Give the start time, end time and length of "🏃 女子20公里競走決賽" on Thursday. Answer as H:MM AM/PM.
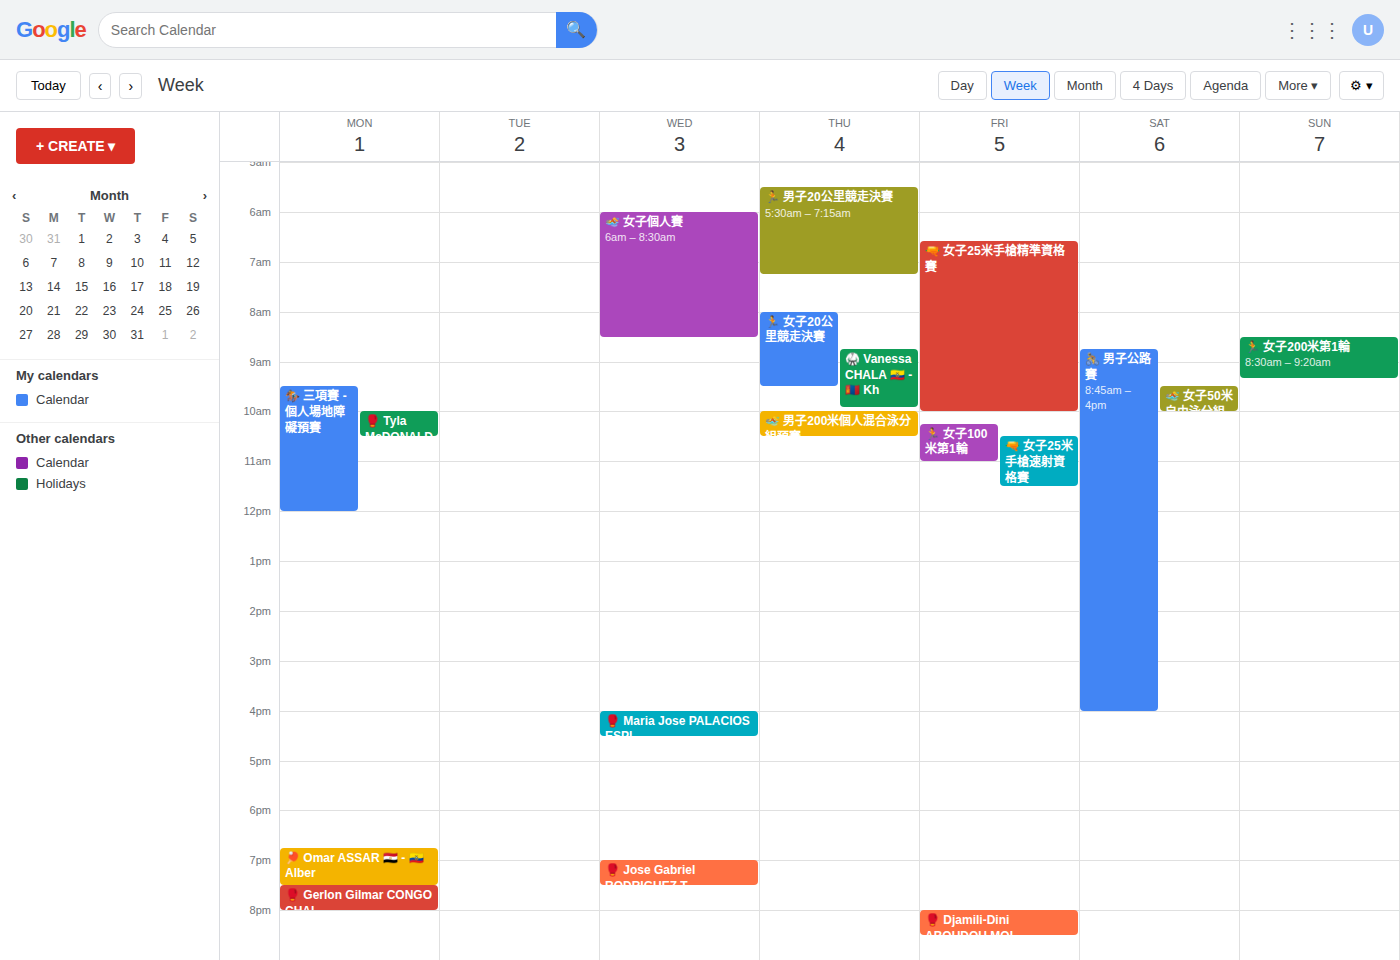
8:00 AM to 9:30 AM, 1 hour 30 minutes